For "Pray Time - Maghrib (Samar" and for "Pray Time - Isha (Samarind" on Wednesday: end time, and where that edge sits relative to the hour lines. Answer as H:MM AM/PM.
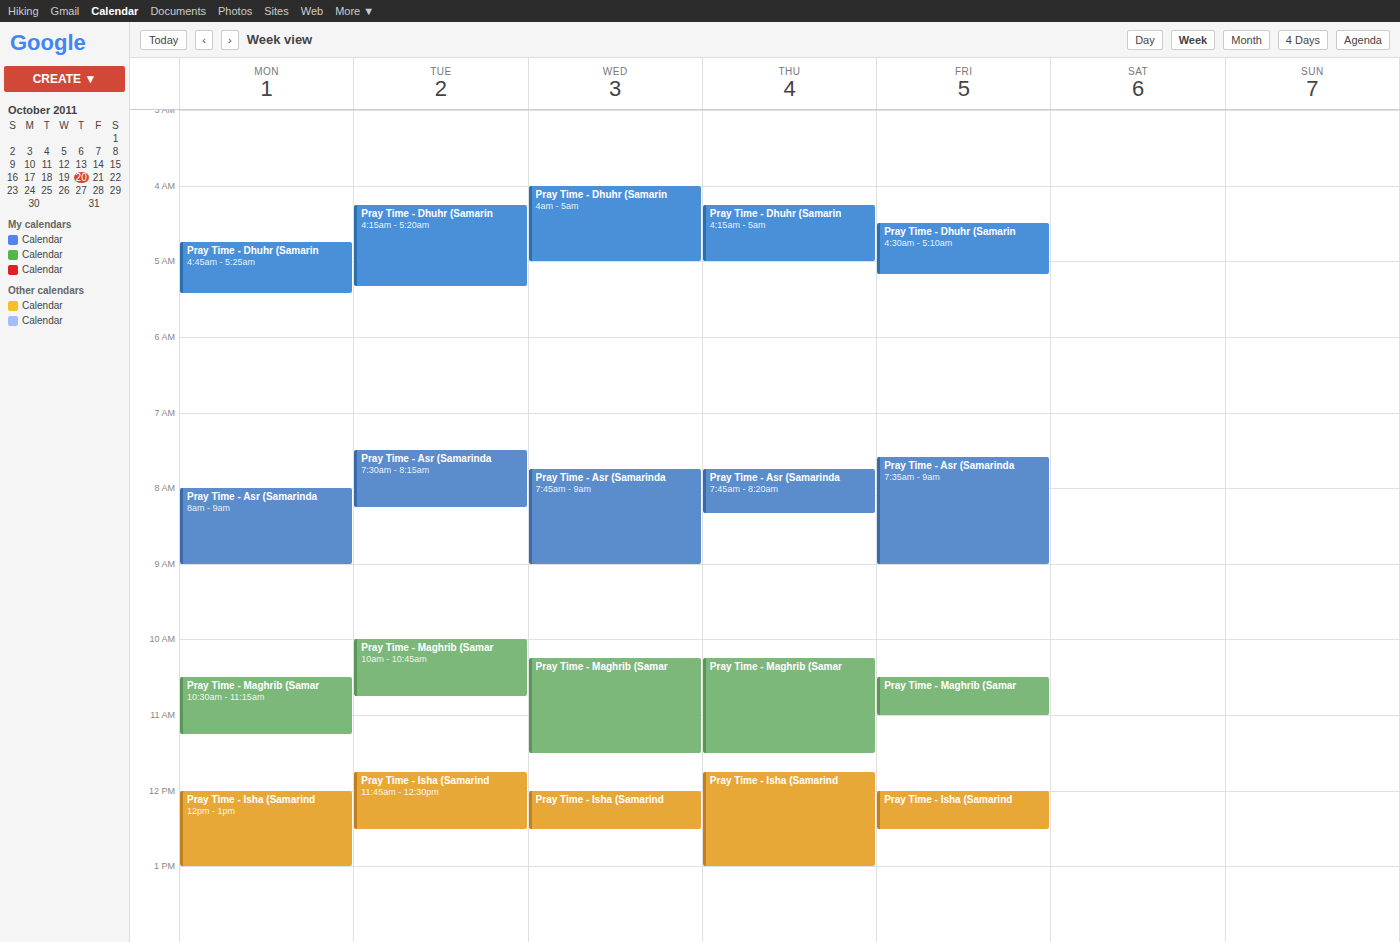
"Pray Time - Maghrib (Samar": 11:30 AM, halfway between the 11 AM and 12 PM lines. "Pray Time - Isha (Samarind": 12:30 PM, halfway between the 12 PM and 1 PM lines.